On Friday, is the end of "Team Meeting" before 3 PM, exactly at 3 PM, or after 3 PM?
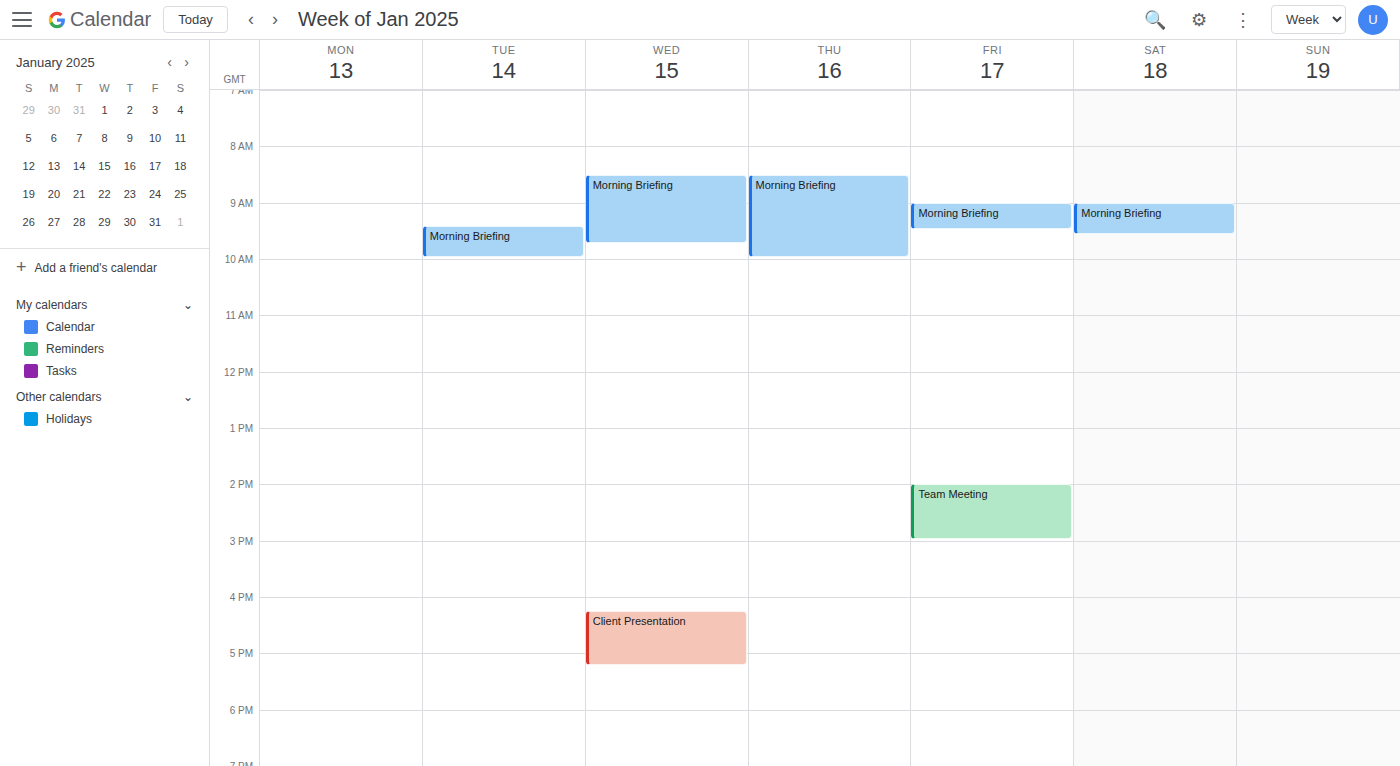
3:00 PM -- exactly at 3 PM, on the 3 PM line.